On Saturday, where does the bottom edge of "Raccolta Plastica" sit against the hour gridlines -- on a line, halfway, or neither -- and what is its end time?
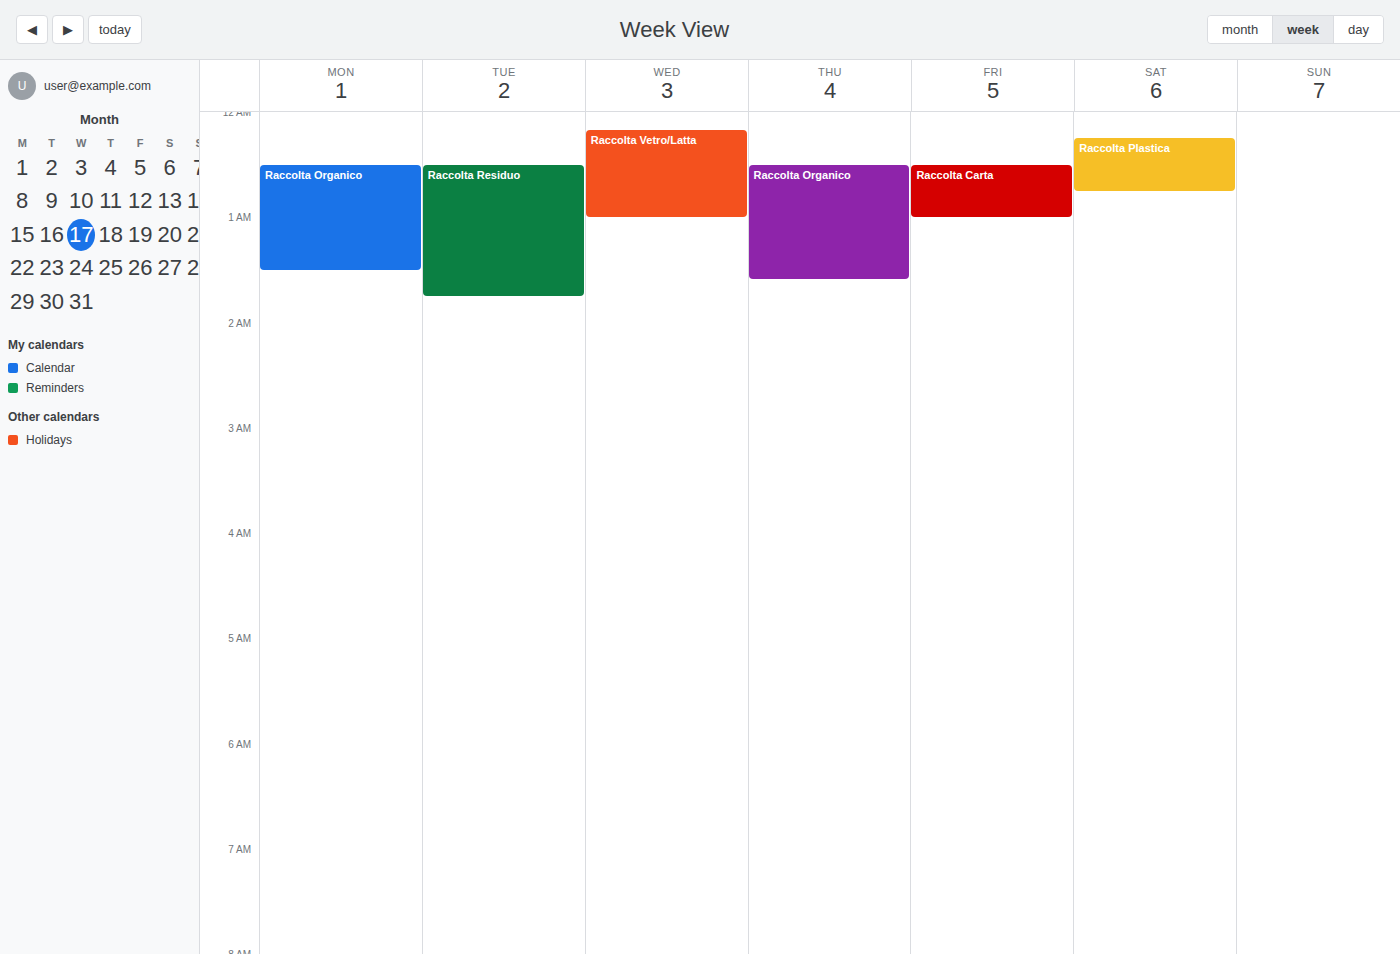
12:45 AM -- neither: three quarters of the way from the 12 AM line to the 1 AM line.